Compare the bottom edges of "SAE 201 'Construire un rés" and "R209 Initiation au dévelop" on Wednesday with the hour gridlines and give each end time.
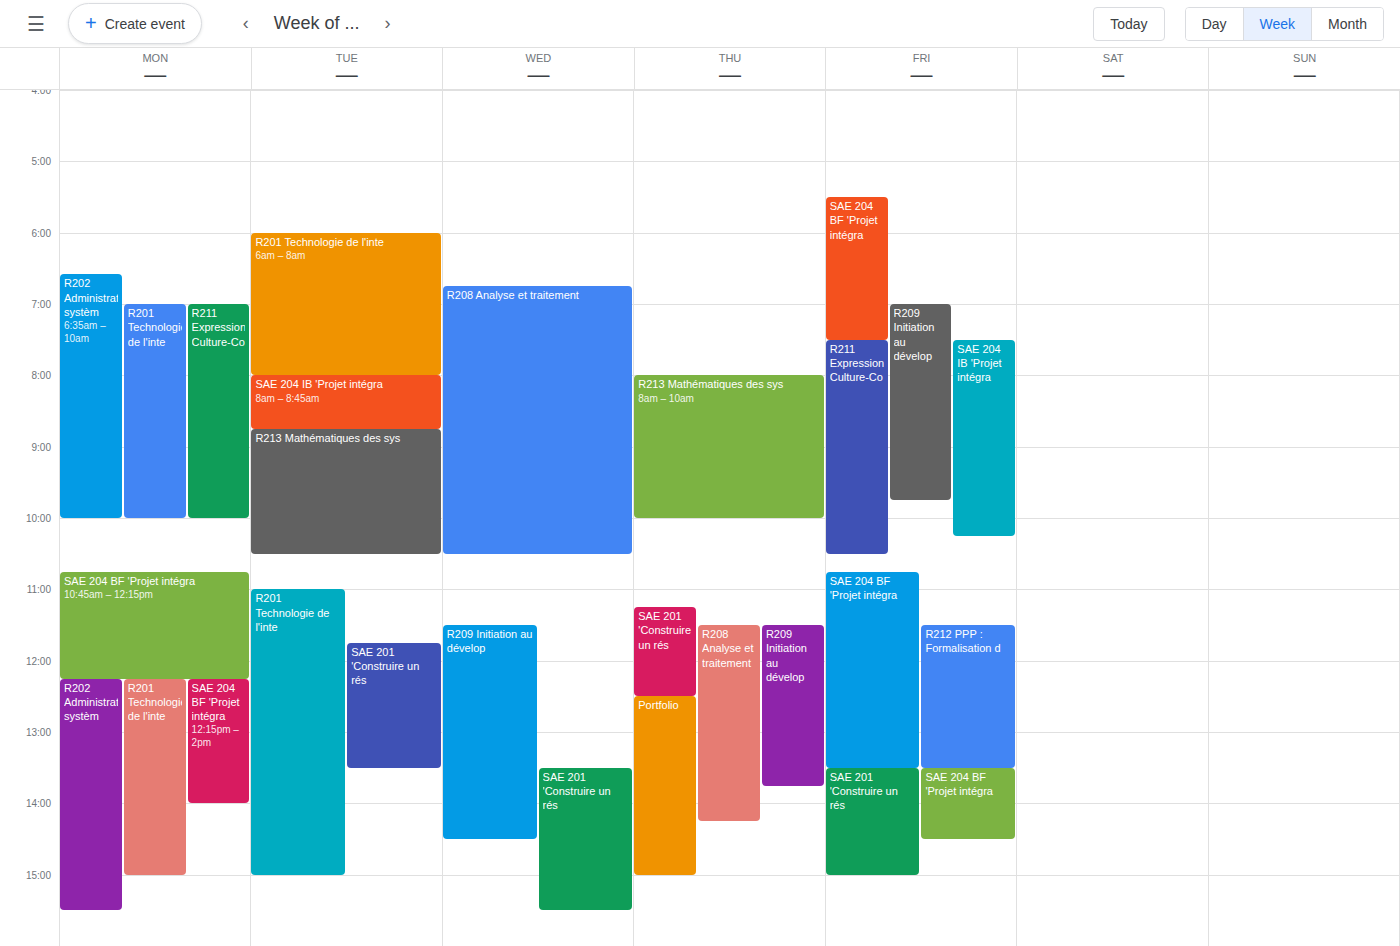
"SAE 201 'Construire un rés": 3:30 PM, halfway between the 3 PM and 4 PM lines. "R209 Initiation au dévelop": 2:30 PM, halfway between the 2 PM and 3 PM lines.